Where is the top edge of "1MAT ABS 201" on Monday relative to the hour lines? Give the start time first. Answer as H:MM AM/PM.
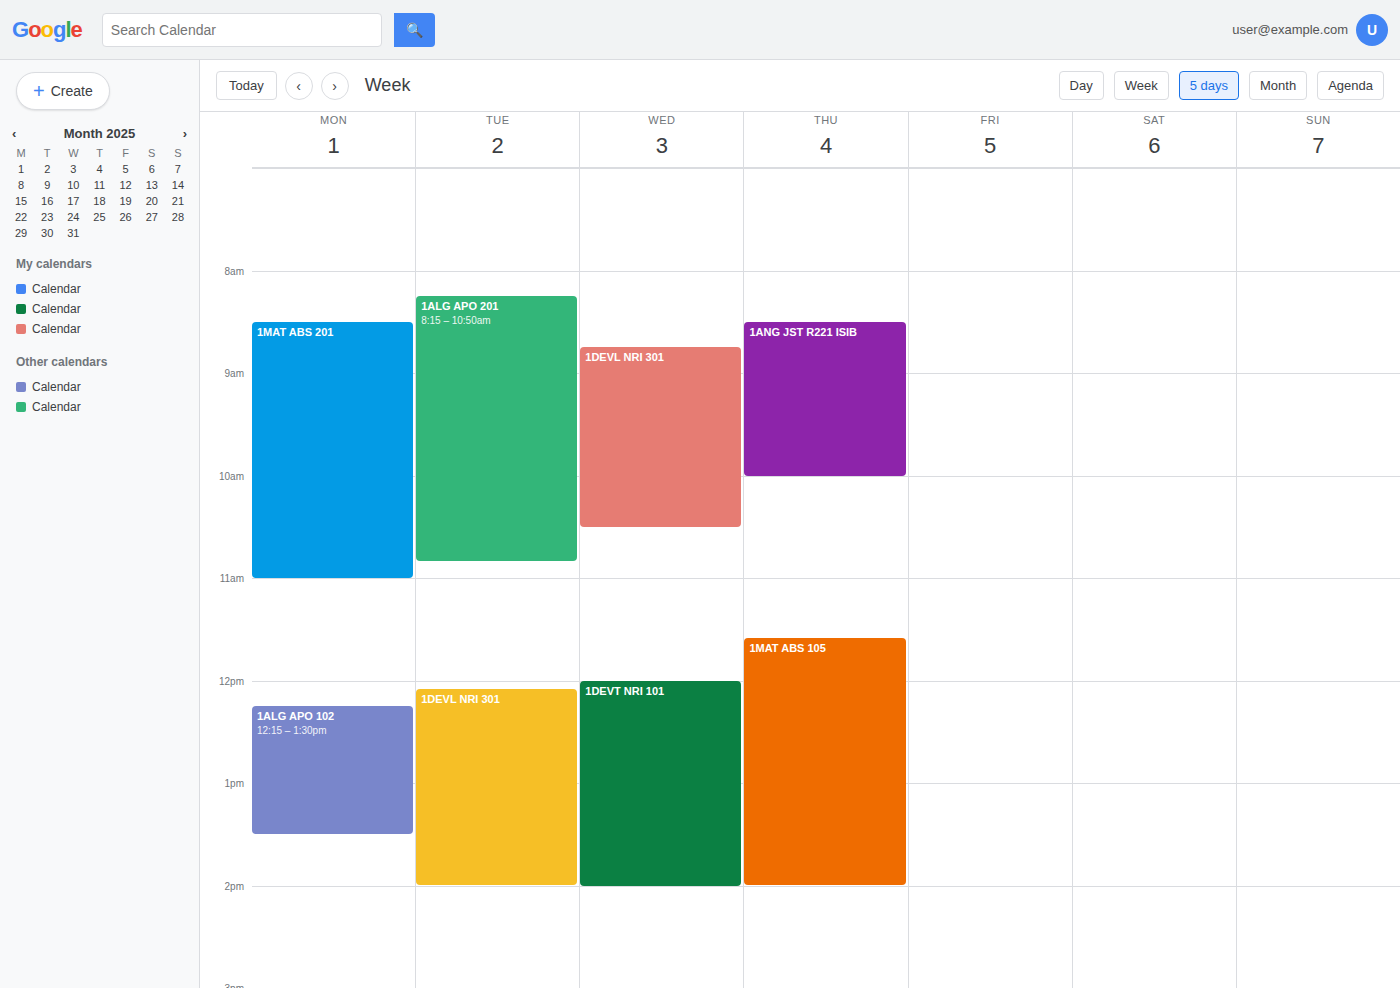
8:30 AM -- halfway between the 8 AM and 9 AM lines.